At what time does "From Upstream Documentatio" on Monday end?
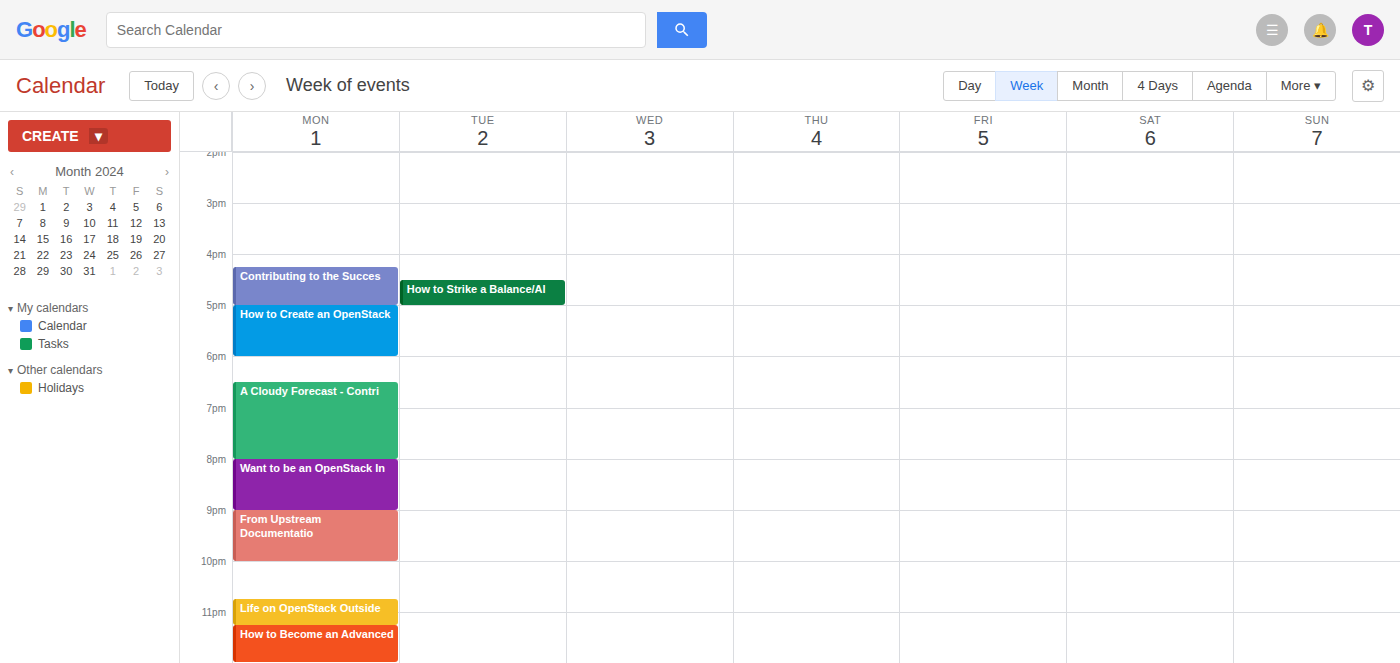
10:00 PM